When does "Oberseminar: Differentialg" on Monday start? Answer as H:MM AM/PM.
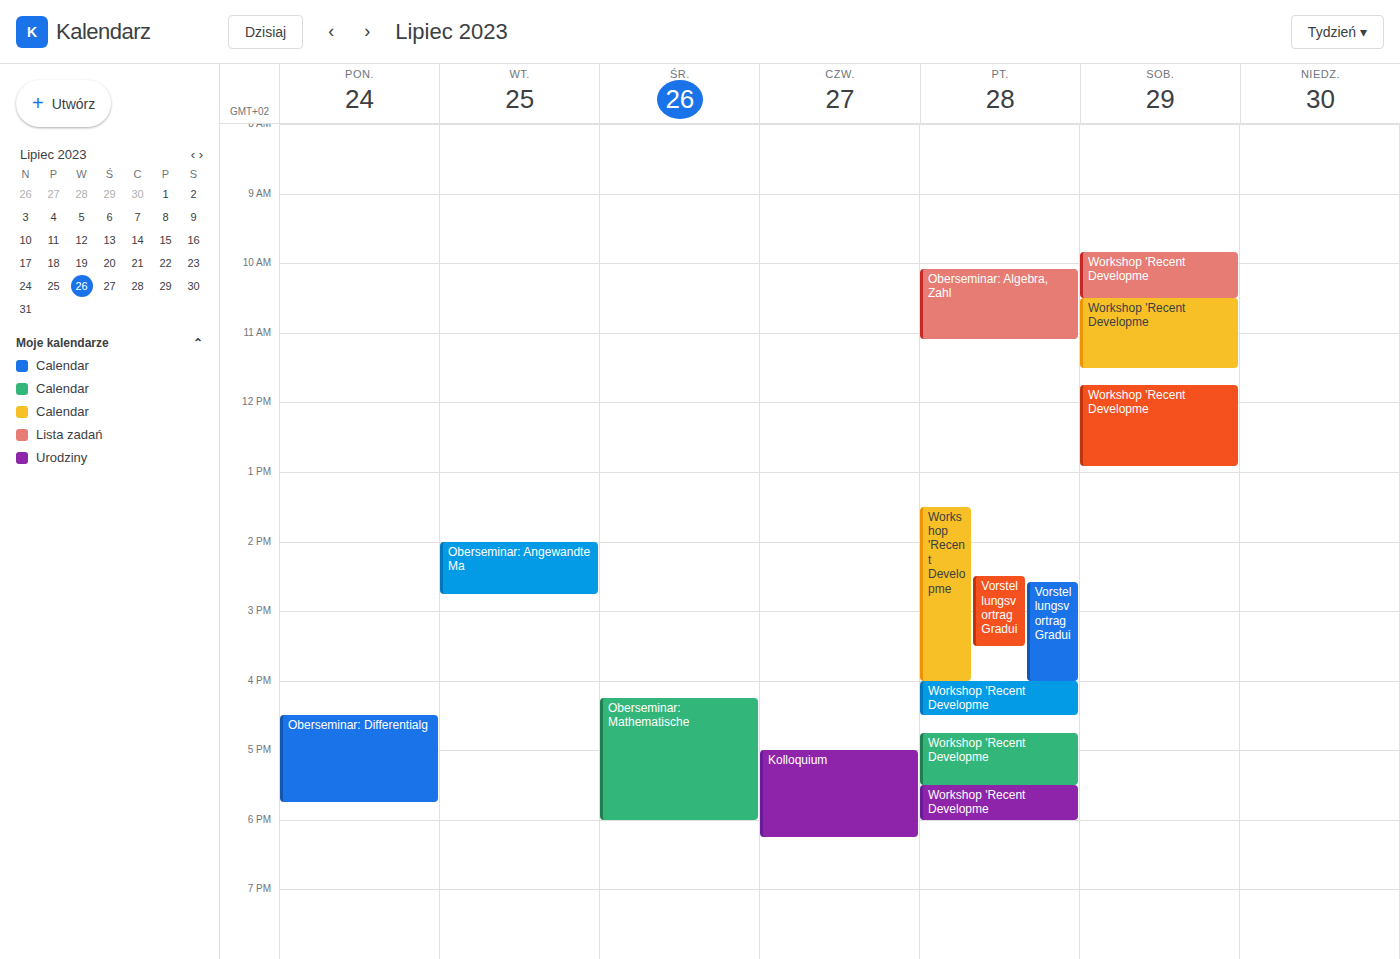
4:30 PM